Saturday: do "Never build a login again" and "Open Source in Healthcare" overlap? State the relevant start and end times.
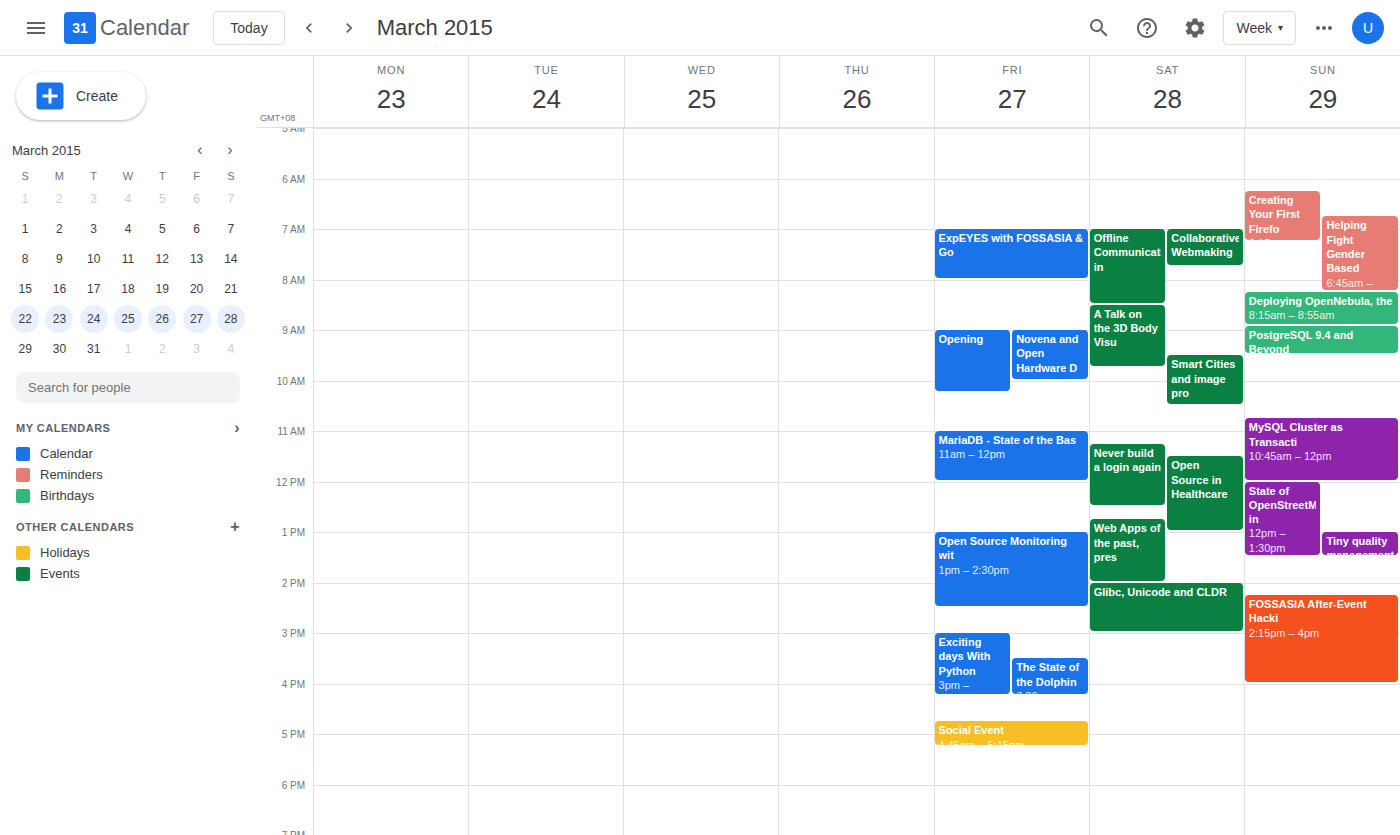
"Open Source in Healthcare" starts at 11:30 AM, before "Never build a login again" ends at 12:30 PM -- they overlap.